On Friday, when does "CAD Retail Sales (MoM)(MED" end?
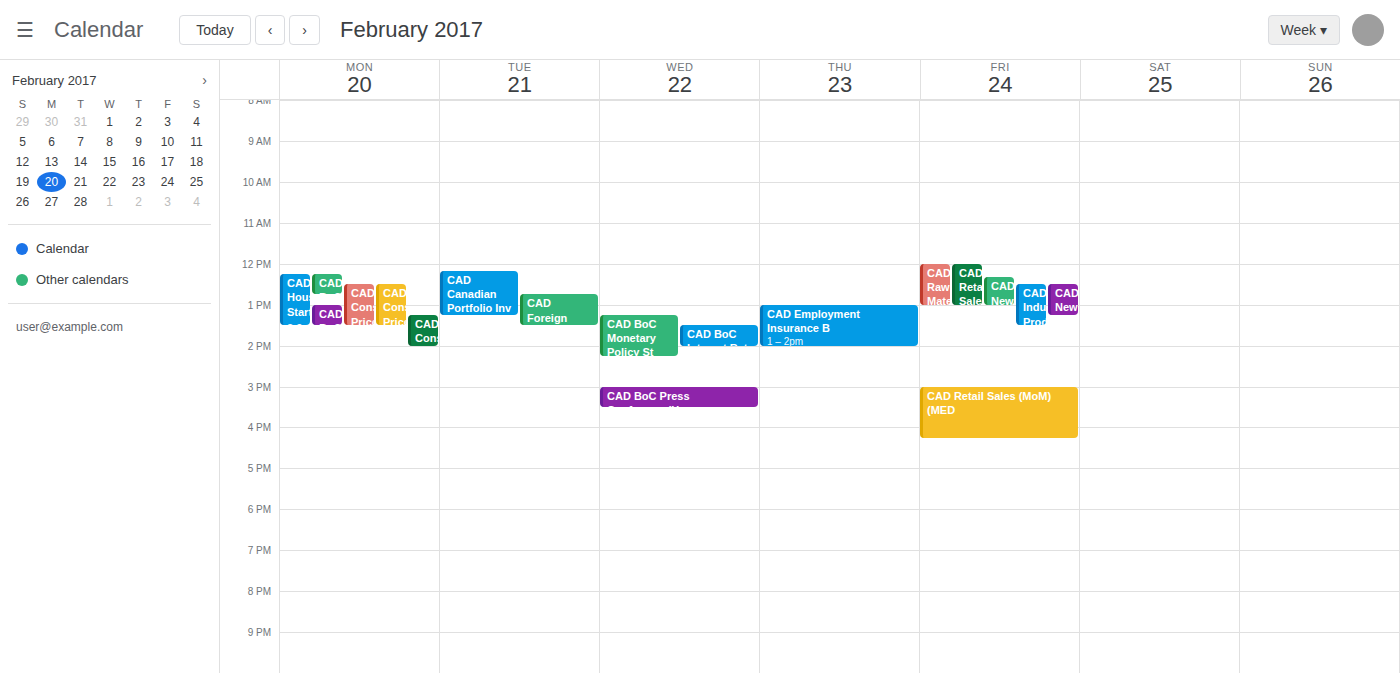
16:15